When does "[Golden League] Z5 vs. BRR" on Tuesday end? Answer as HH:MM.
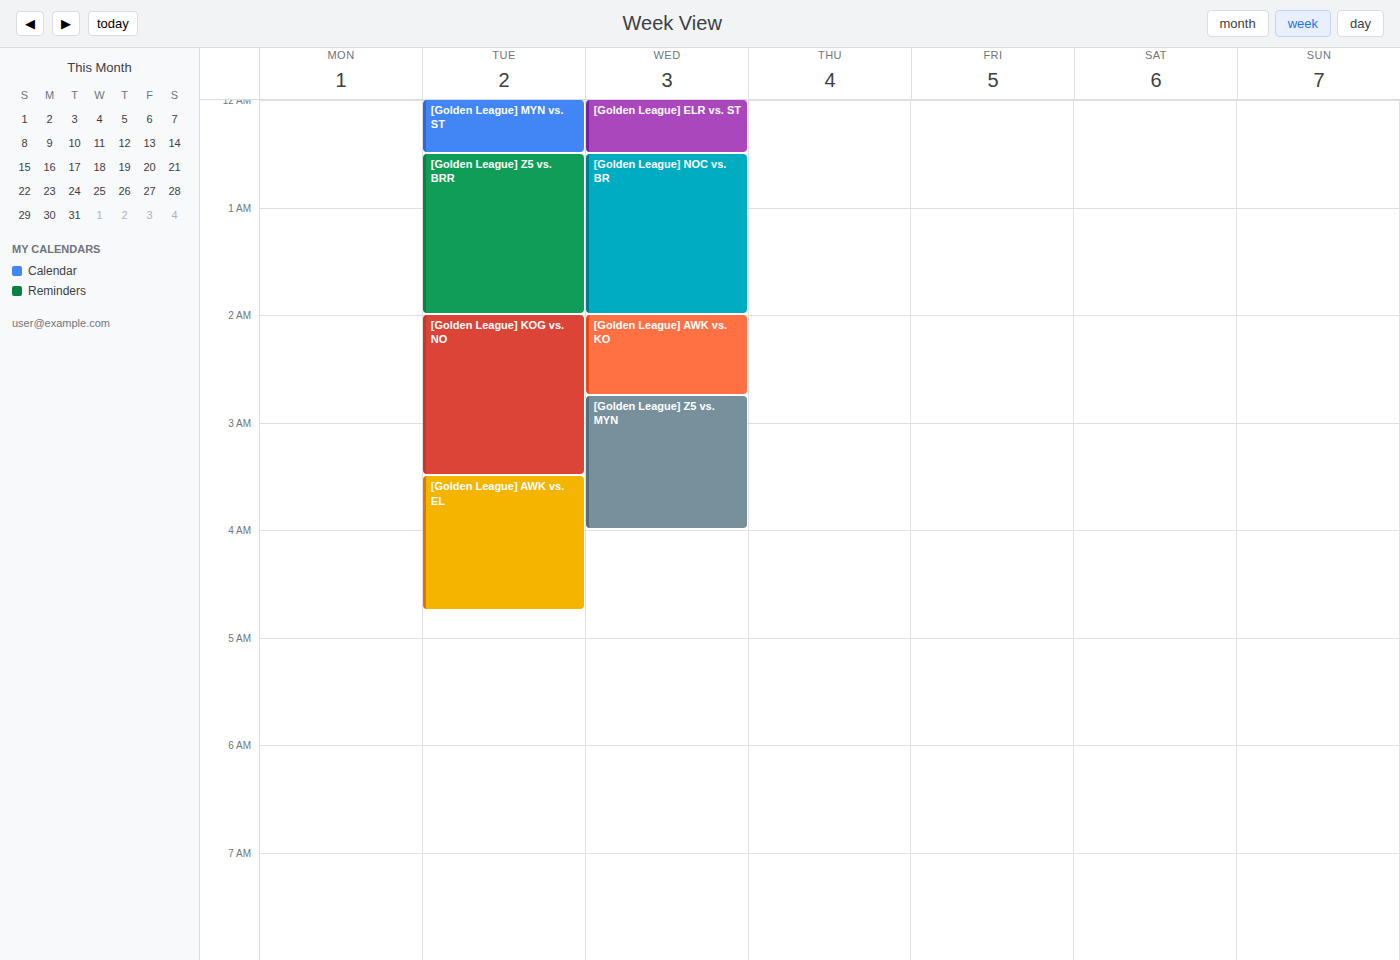
02:00